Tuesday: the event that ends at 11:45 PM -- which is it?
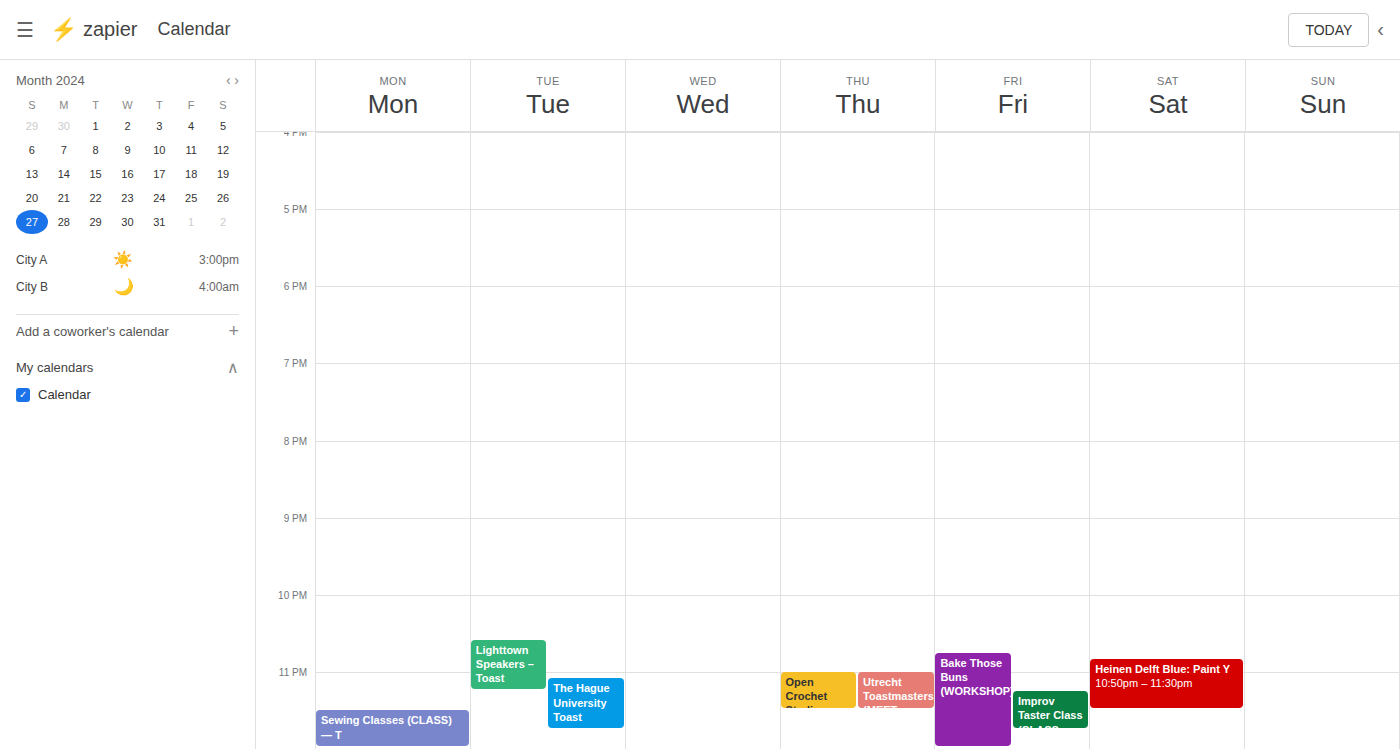
"The Hague University Toast"